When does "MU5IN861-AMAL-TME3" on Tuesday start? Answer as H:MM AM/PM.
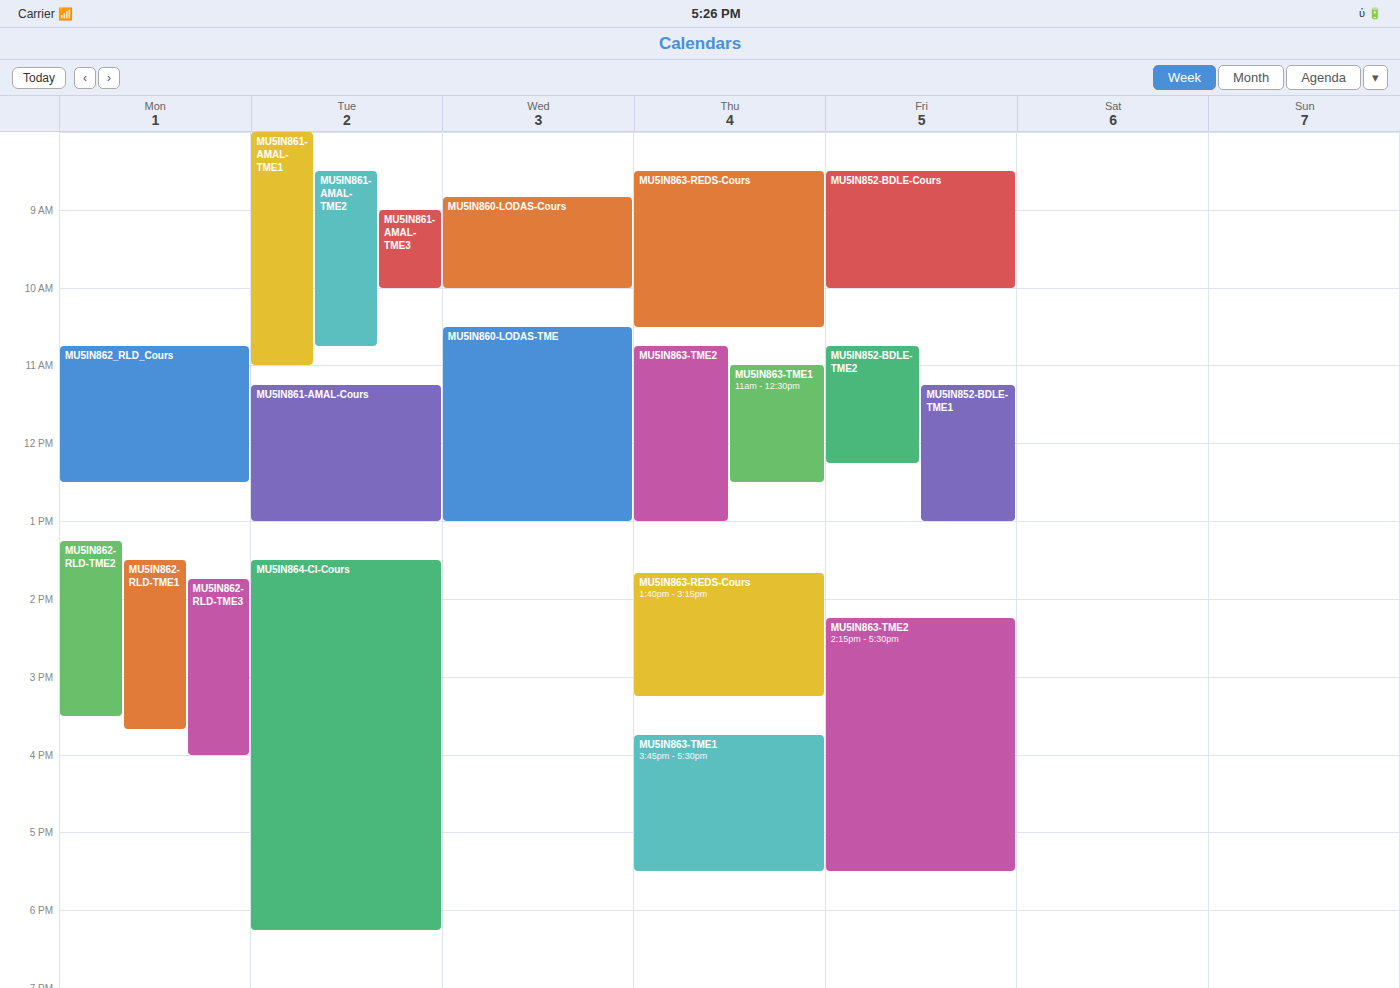
9:00 AM